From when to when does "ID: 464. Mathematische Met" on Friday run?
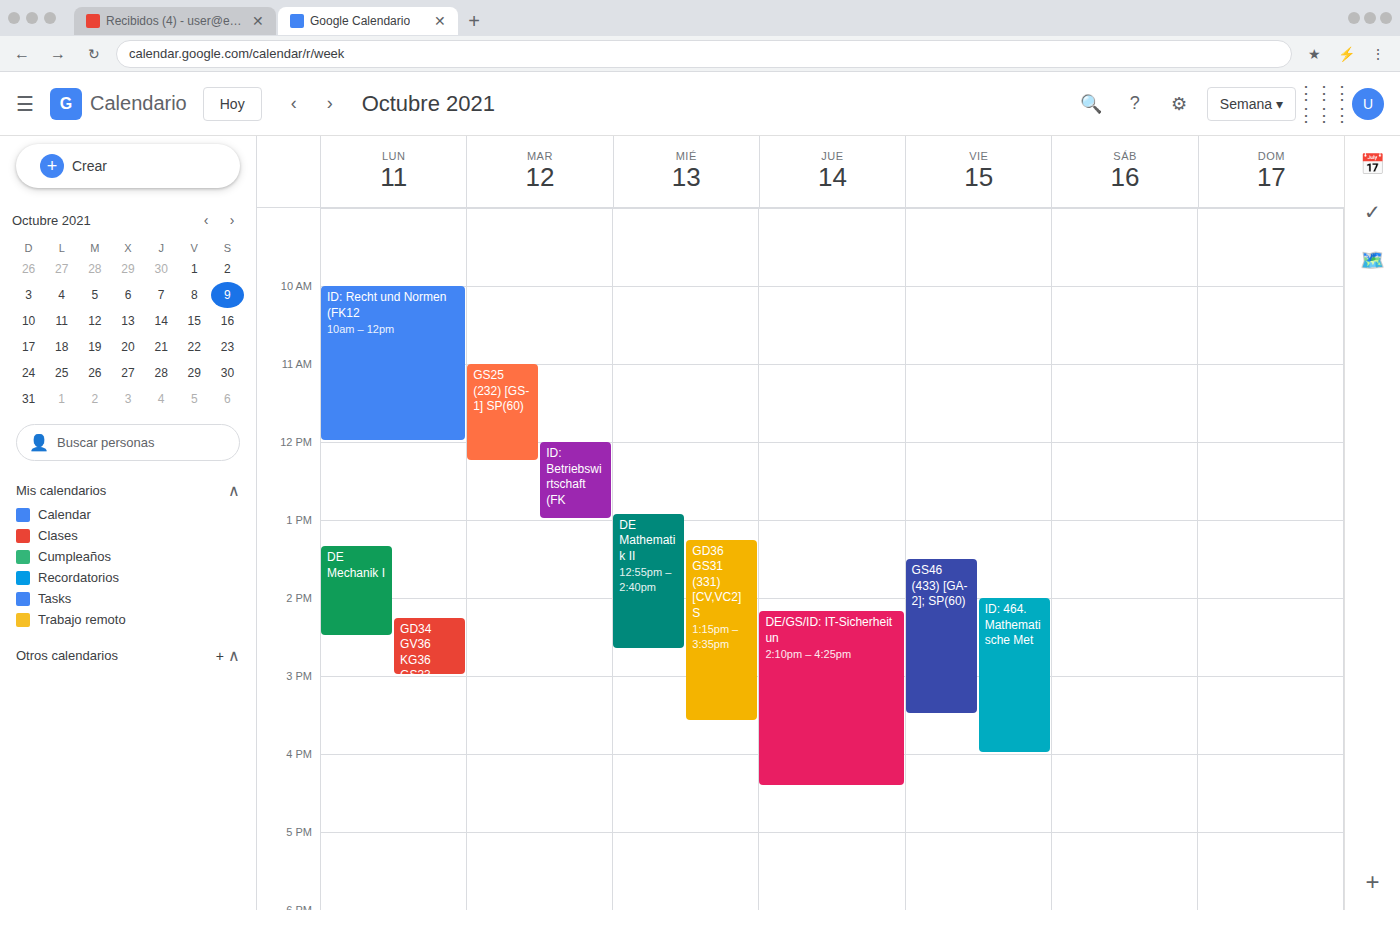
2:00 PM to 4:00 PM